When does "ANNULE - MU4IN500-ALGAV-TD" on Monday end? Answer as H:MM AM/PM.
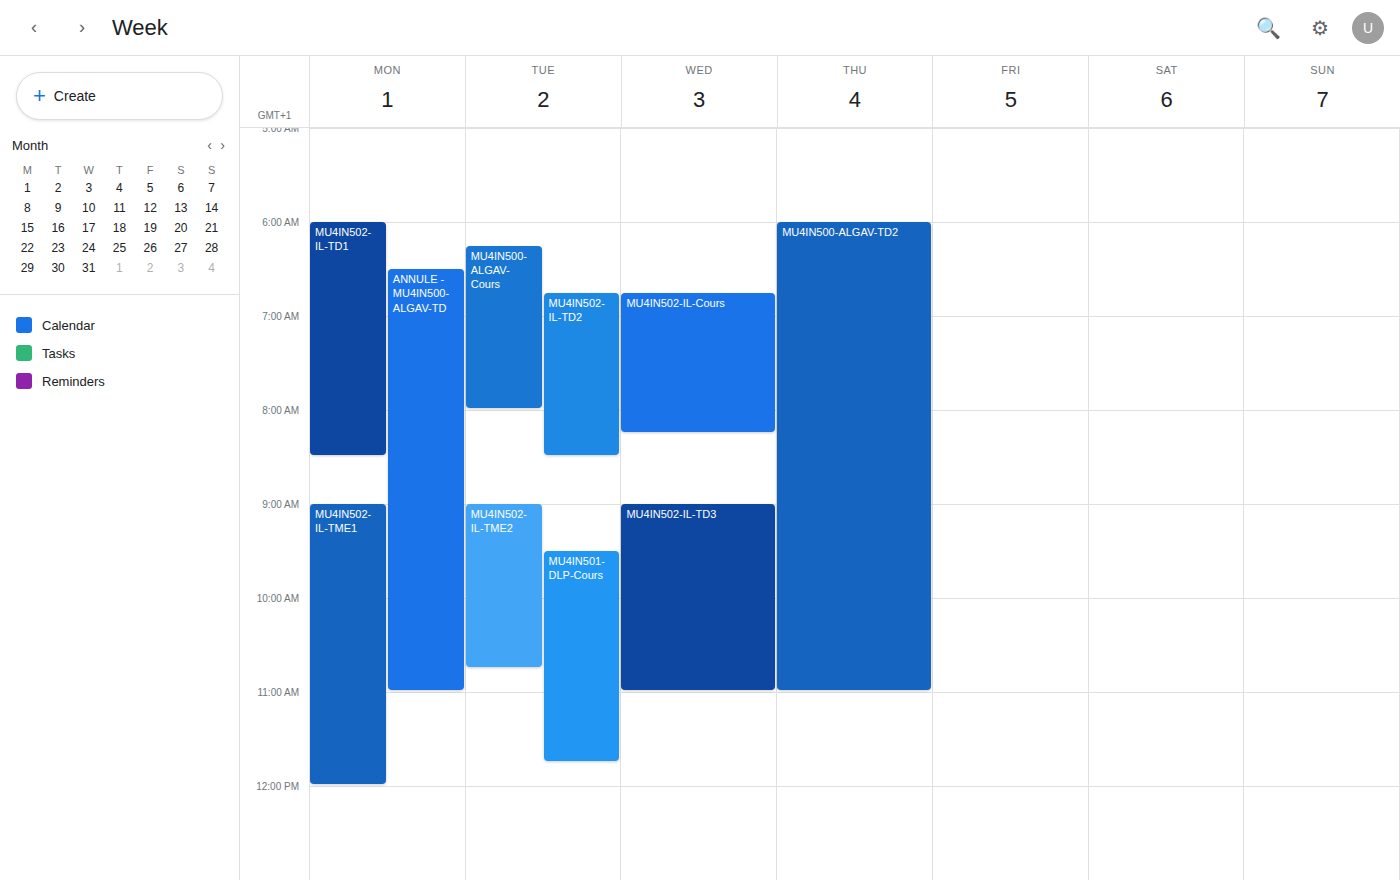
11:00 AM